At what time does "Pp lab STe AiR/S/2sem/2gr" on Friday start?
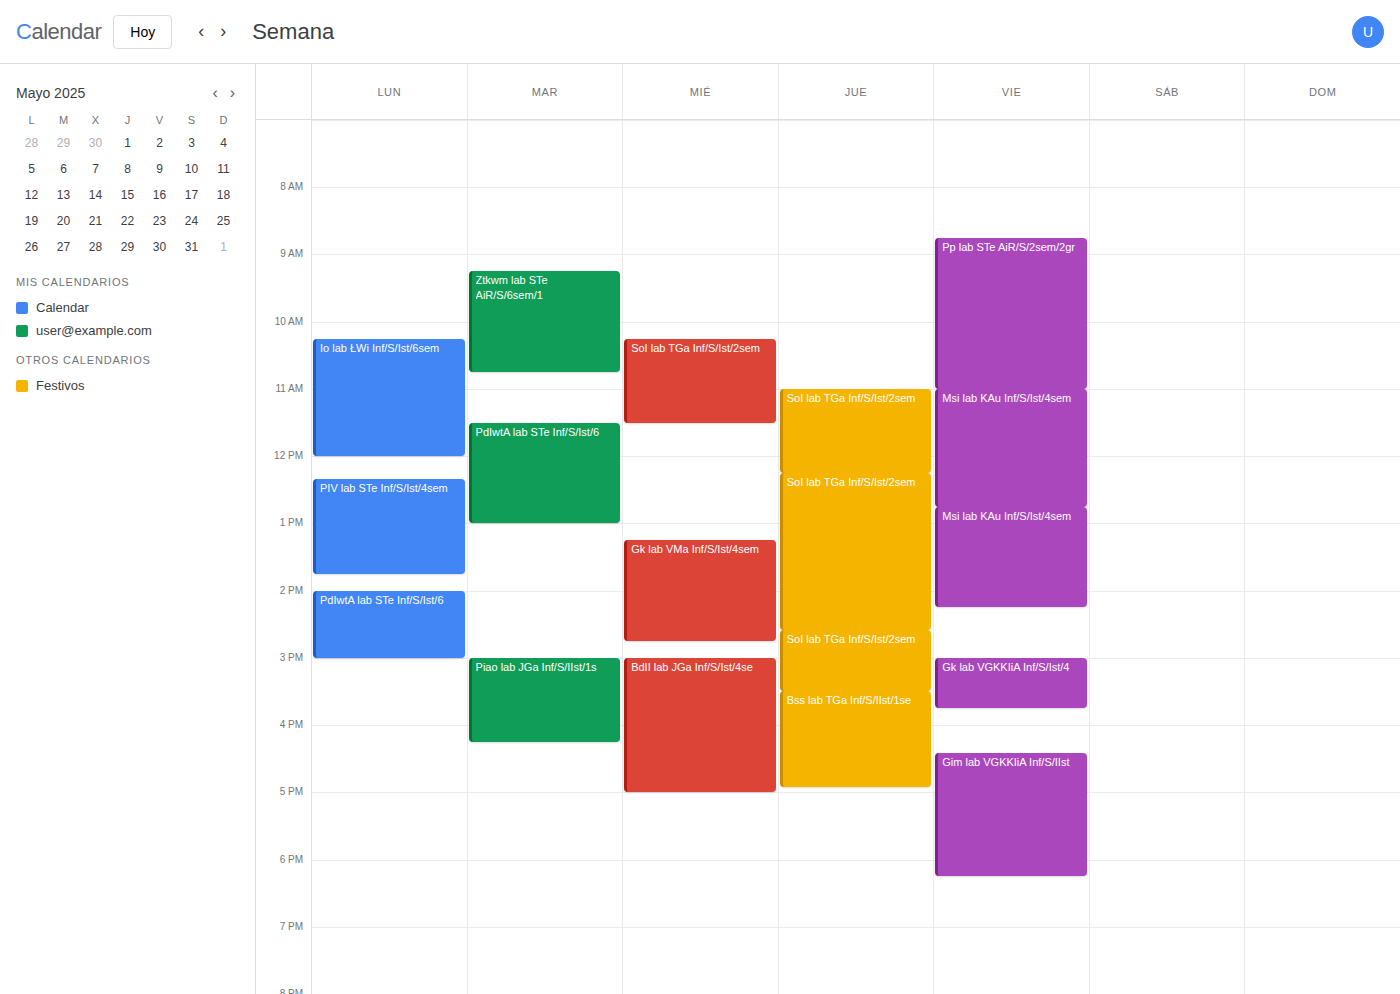
8:45 AM